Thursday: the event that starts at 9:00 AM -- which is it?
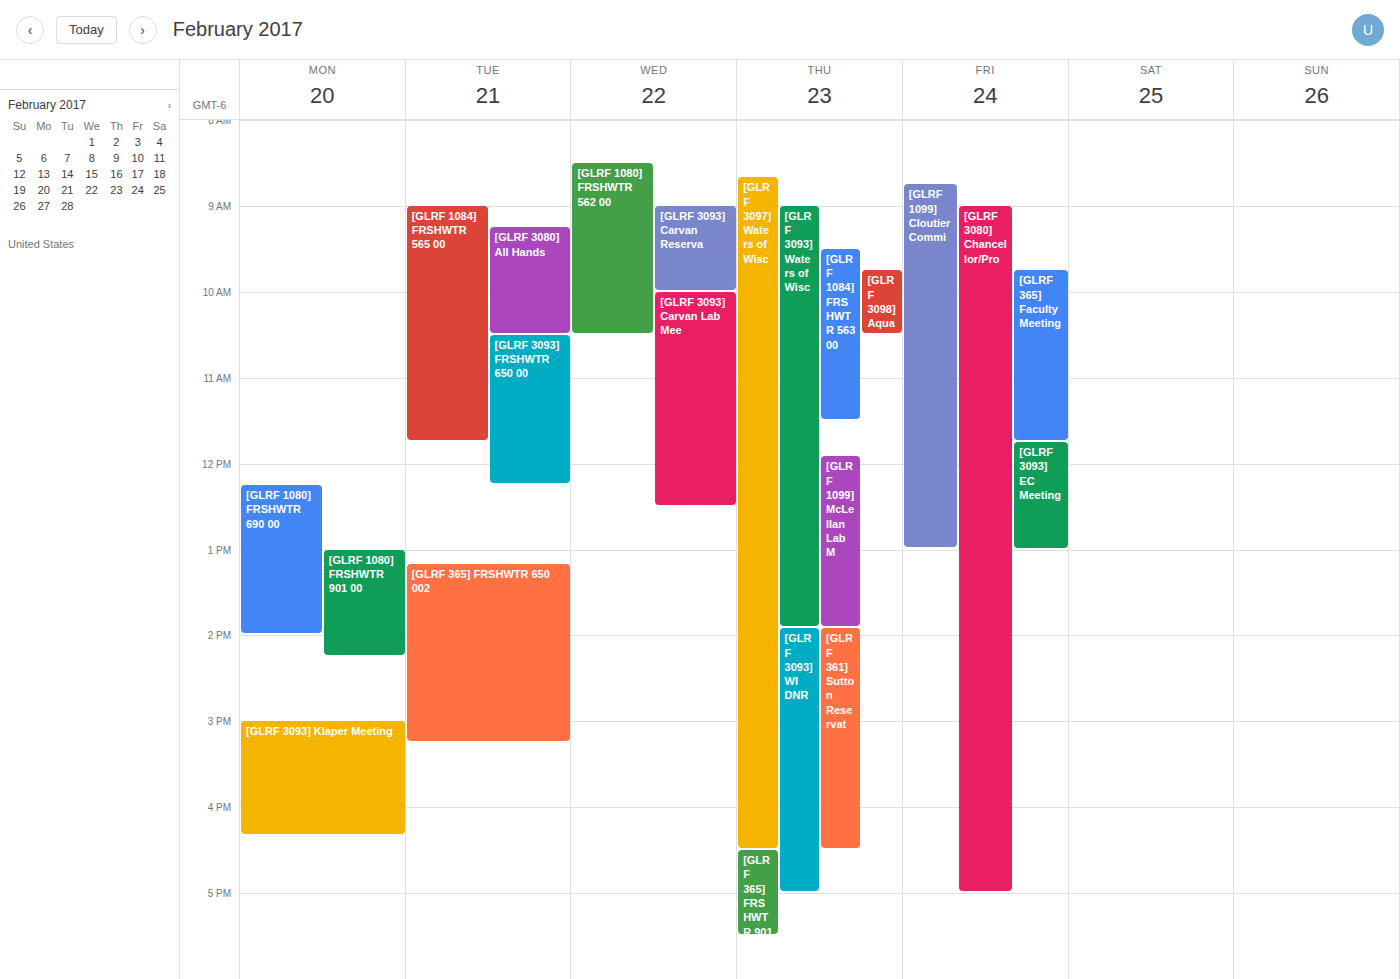
"[GLRF 3093] Waters of Wisc"